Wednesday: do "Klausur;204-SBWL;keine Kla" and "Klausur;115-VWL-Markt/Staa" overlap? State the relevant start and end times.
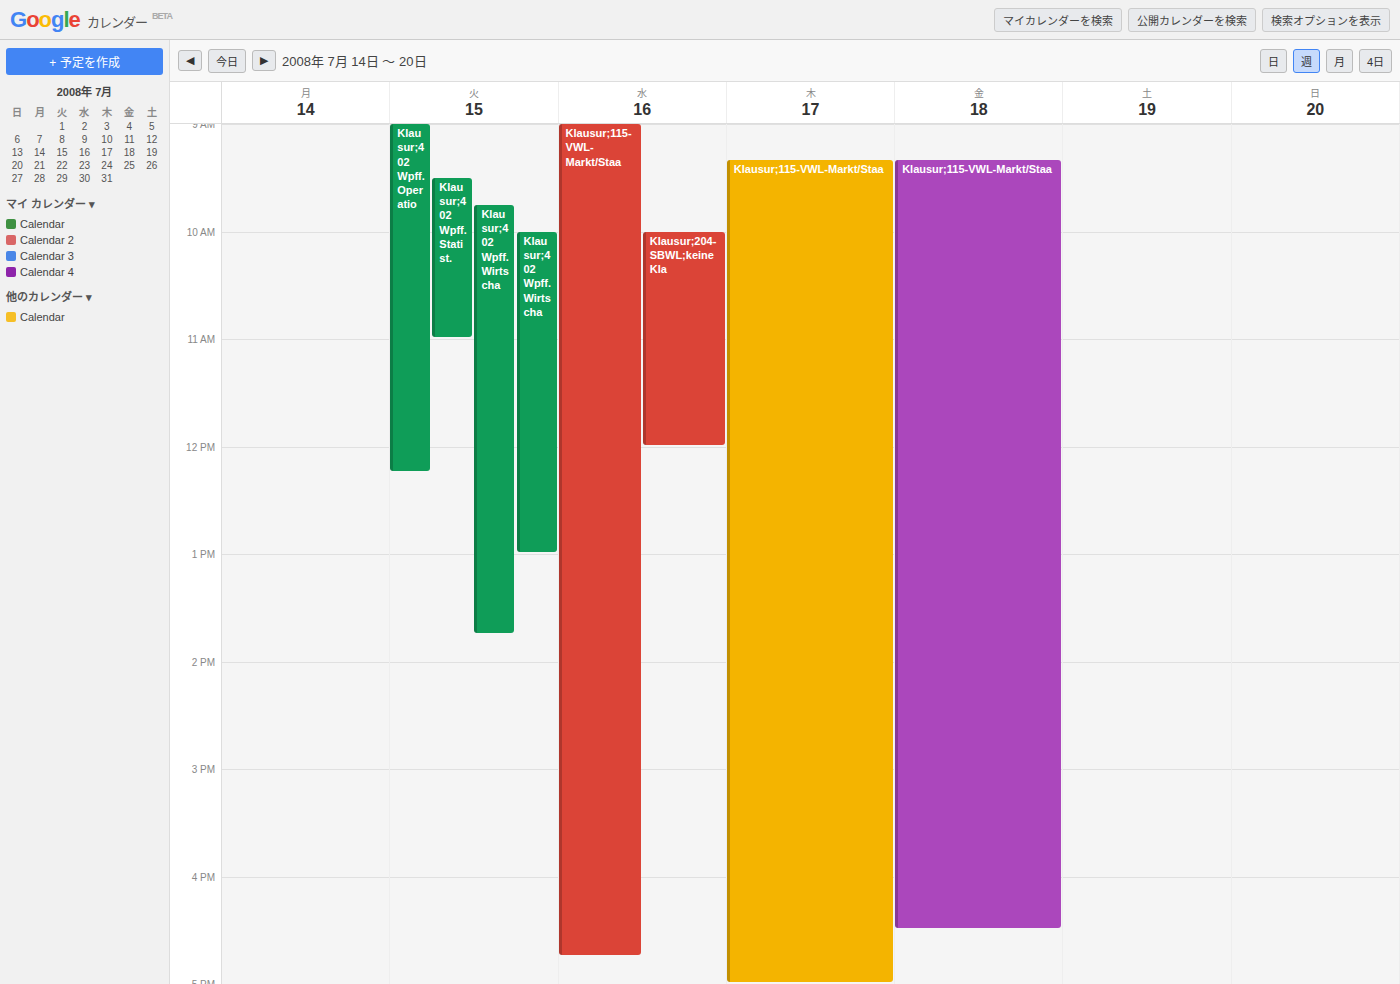
"Klausur;204-SBWL;keine Kla" runs 10:00 AM to 12:00 PM, inside "Klausur;115-VWL-Markt/Staa" -- they overlap.